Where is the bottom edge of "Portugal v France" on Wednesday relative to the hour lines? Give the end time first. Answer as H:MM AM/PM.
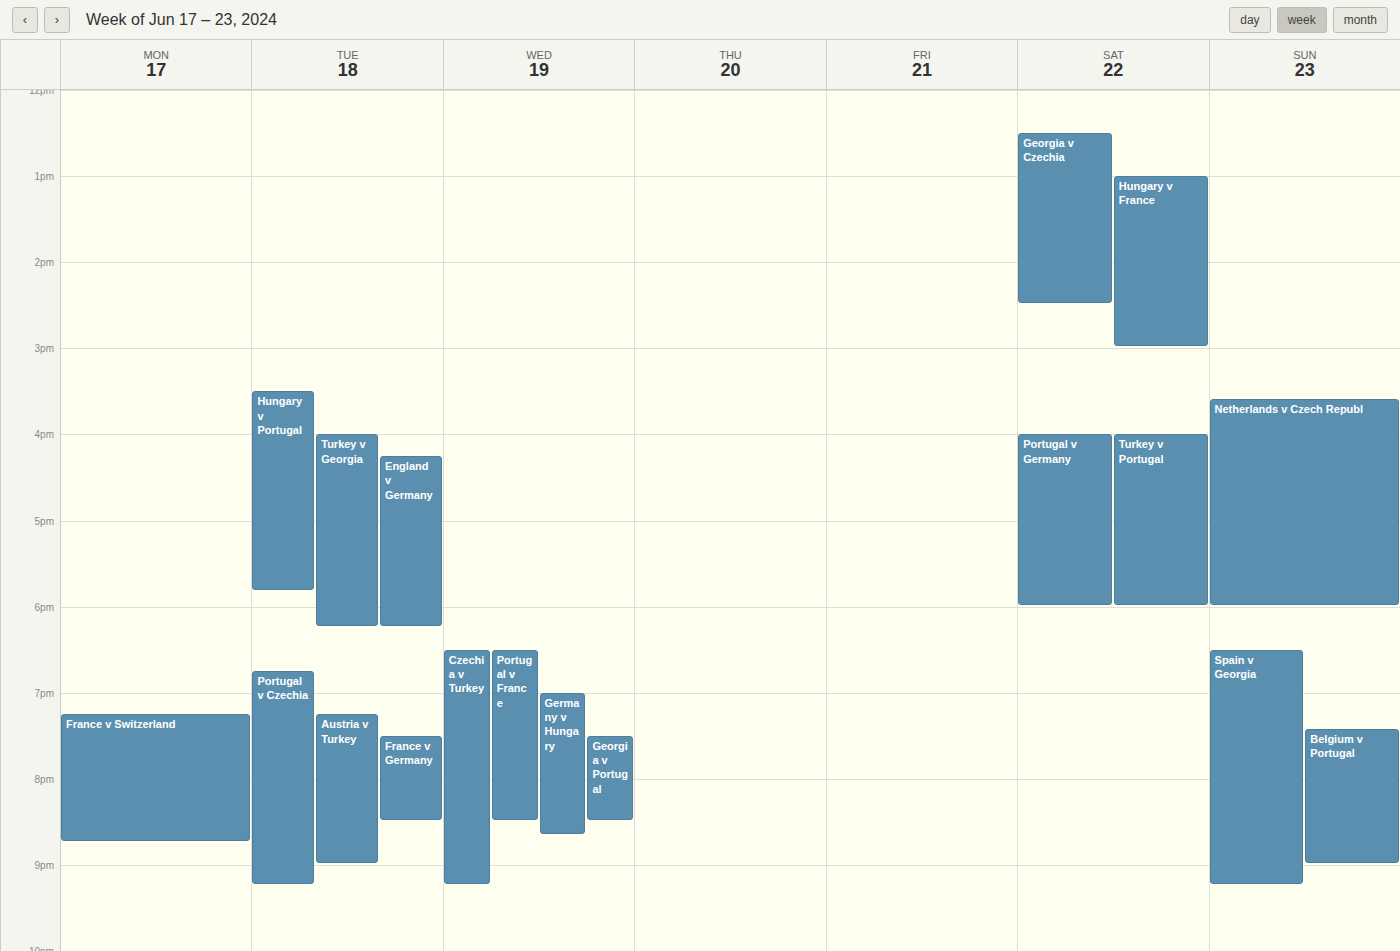
8:30 PM -- halfway between the 8 PM and 9 PM lines.